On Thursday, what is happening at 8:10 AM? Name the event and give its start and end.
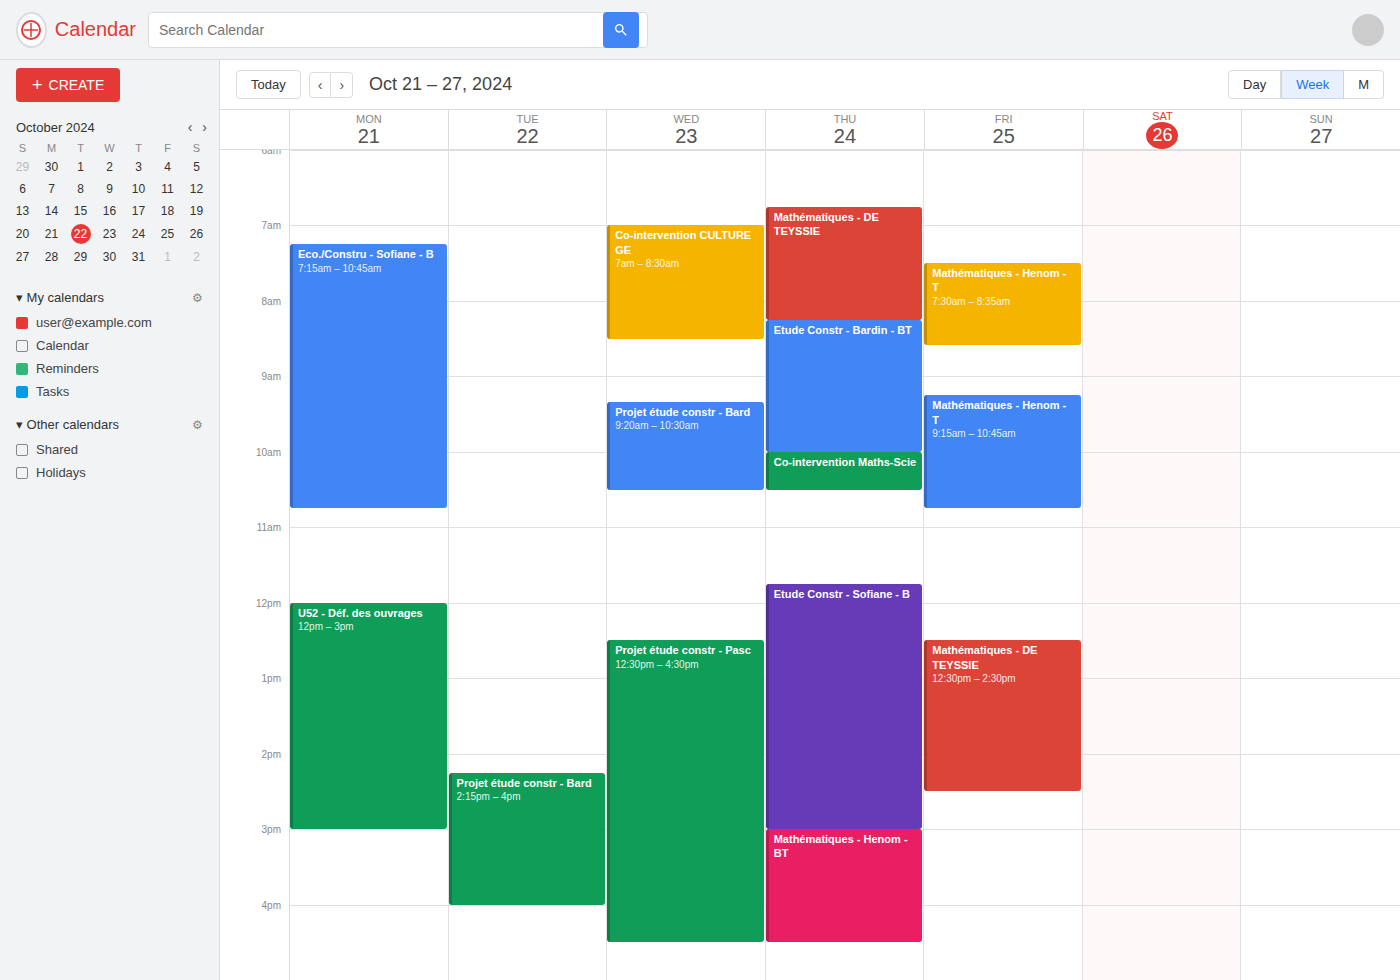
"Mathématiques - DE TEYSSIE", 6:45 AM to 8:15 AM